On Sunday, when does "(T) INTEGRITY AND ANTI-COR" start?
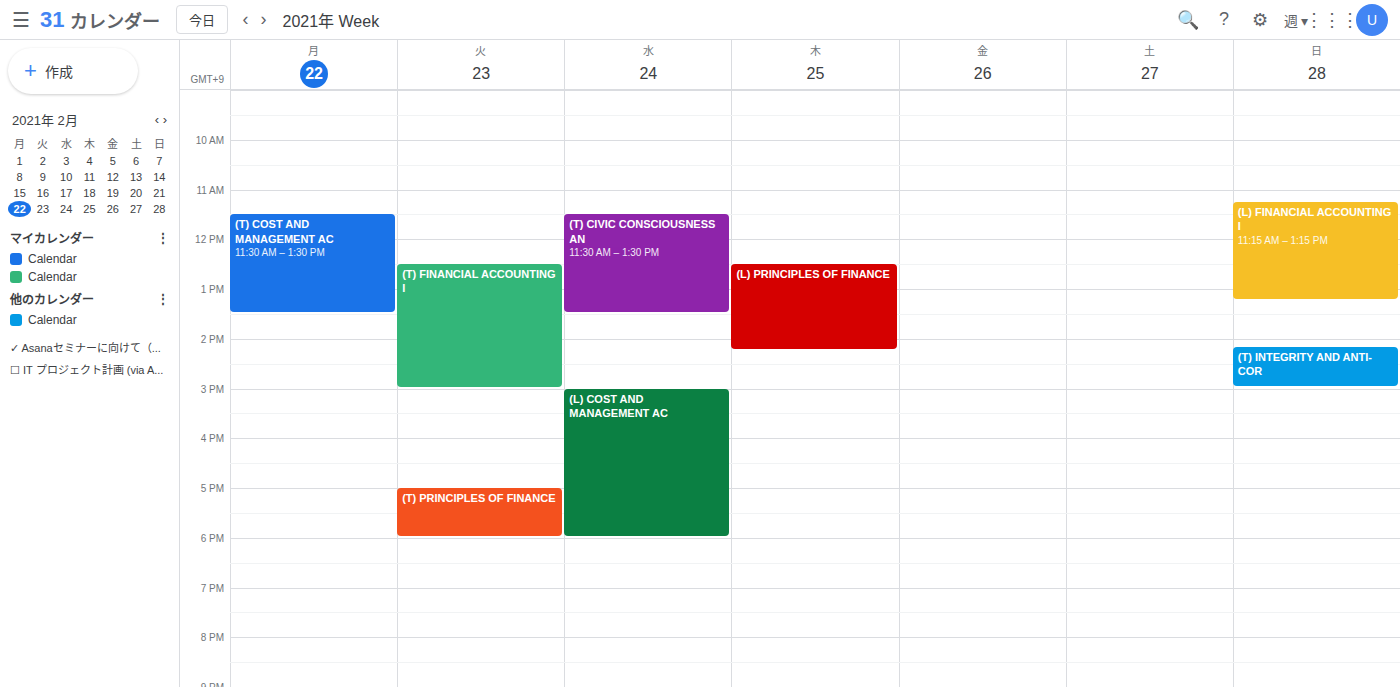
2:10 PM